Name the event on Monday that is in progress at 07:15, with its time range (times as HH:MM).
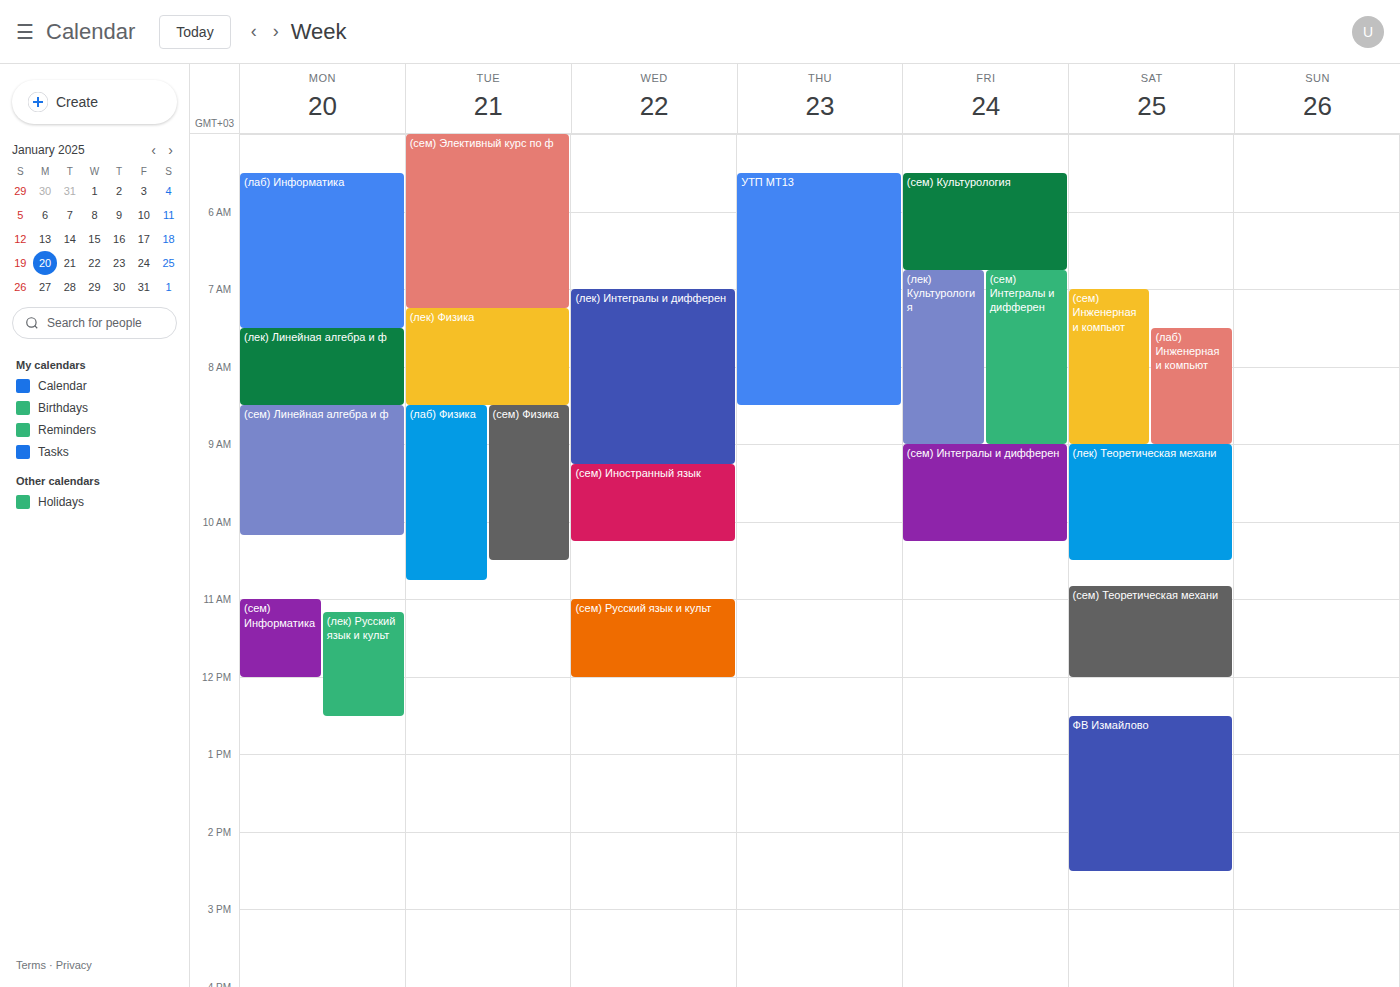
"(лаб) Информатика", 05:30 to 07:30